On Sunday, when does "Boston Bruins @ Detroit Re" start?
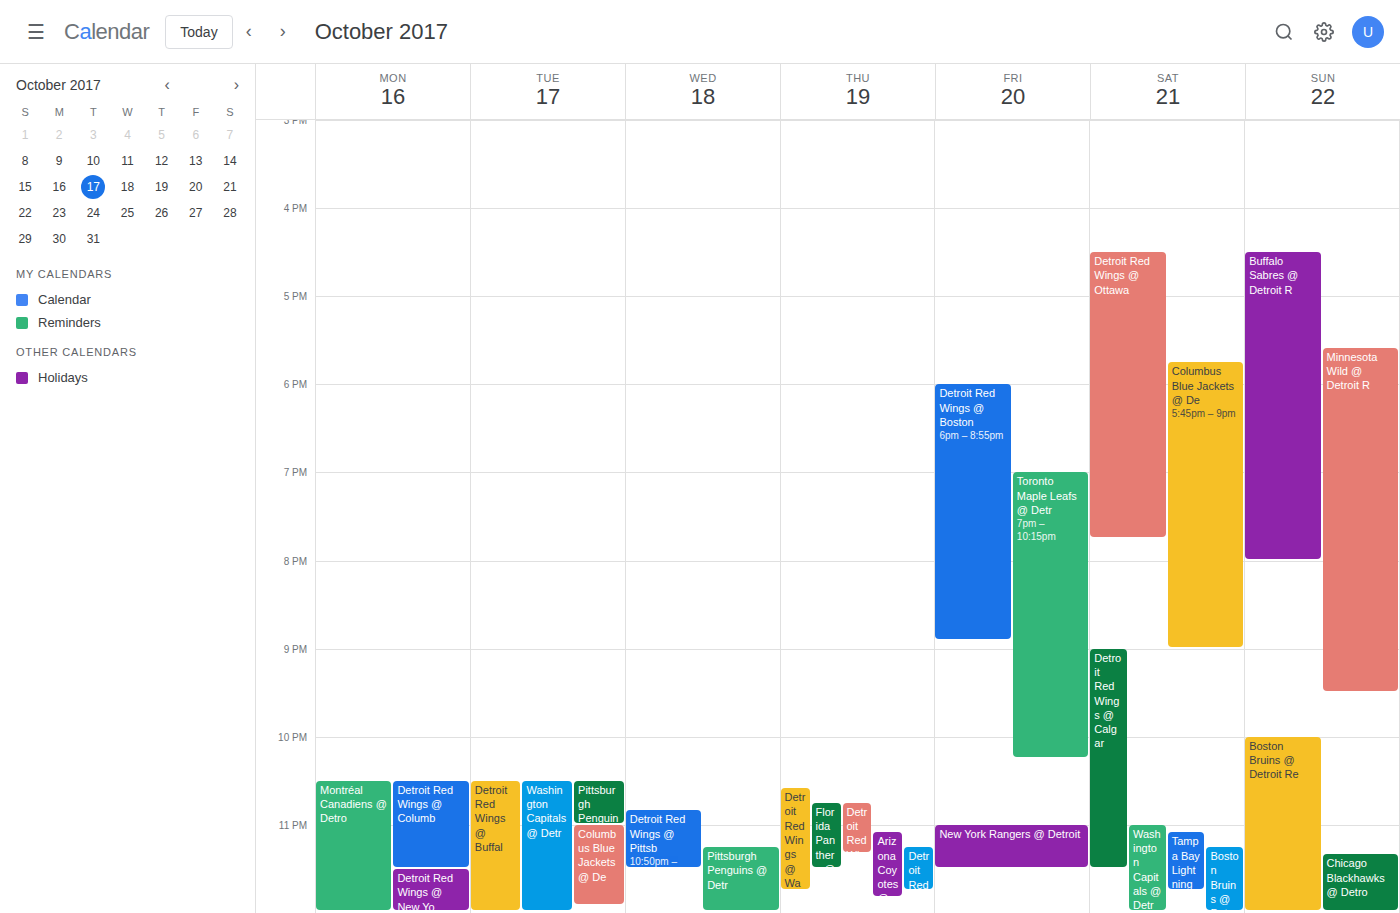
22:00